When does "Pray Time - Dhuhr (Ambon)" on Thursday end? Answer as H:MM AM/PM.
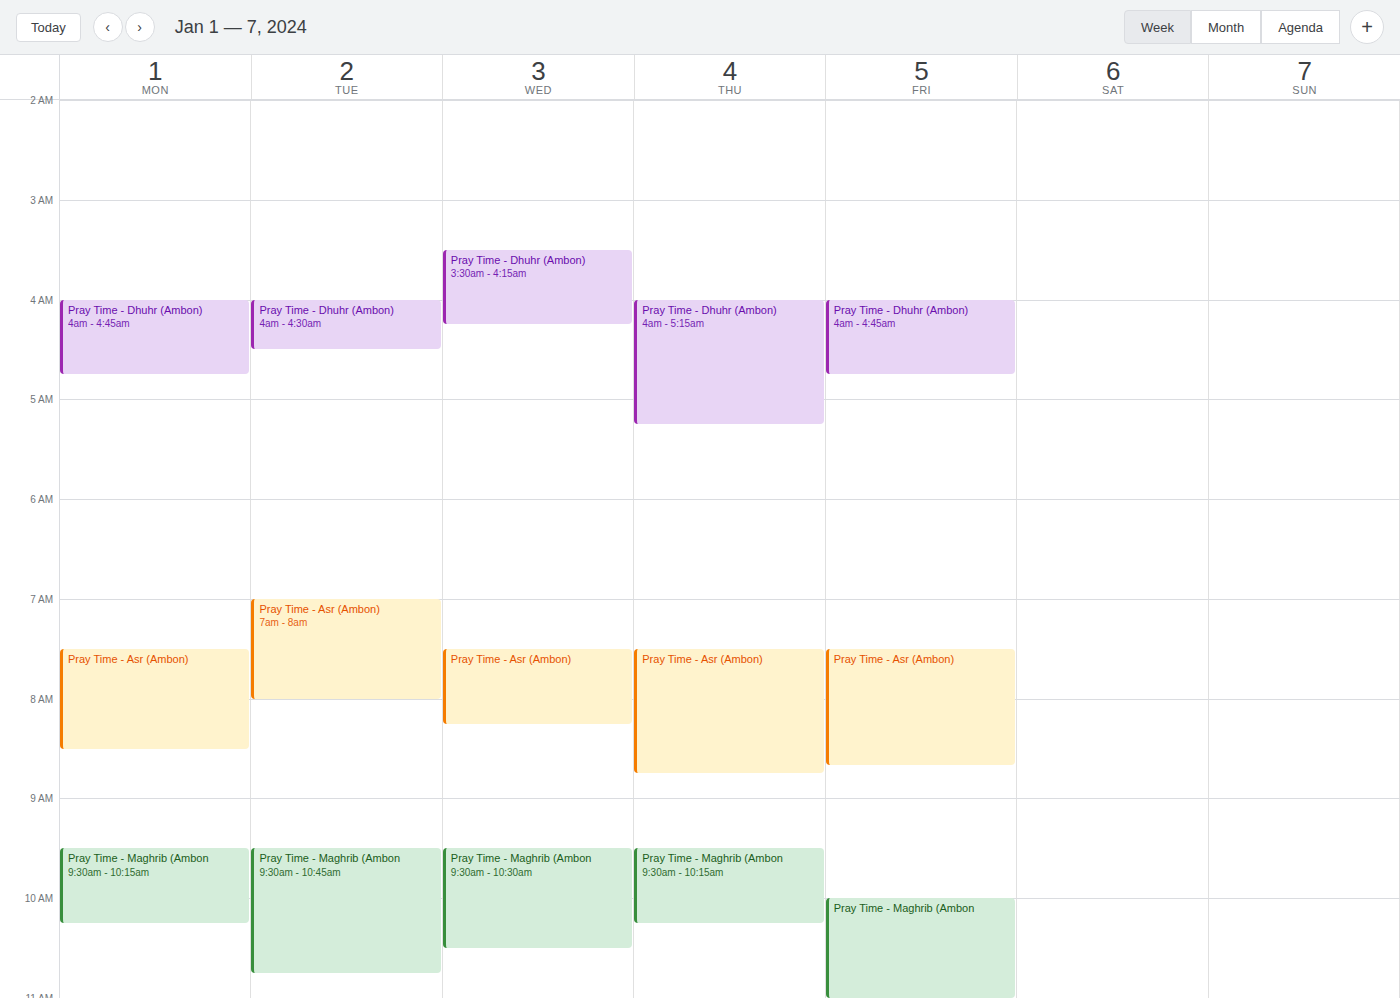
5:15 AM